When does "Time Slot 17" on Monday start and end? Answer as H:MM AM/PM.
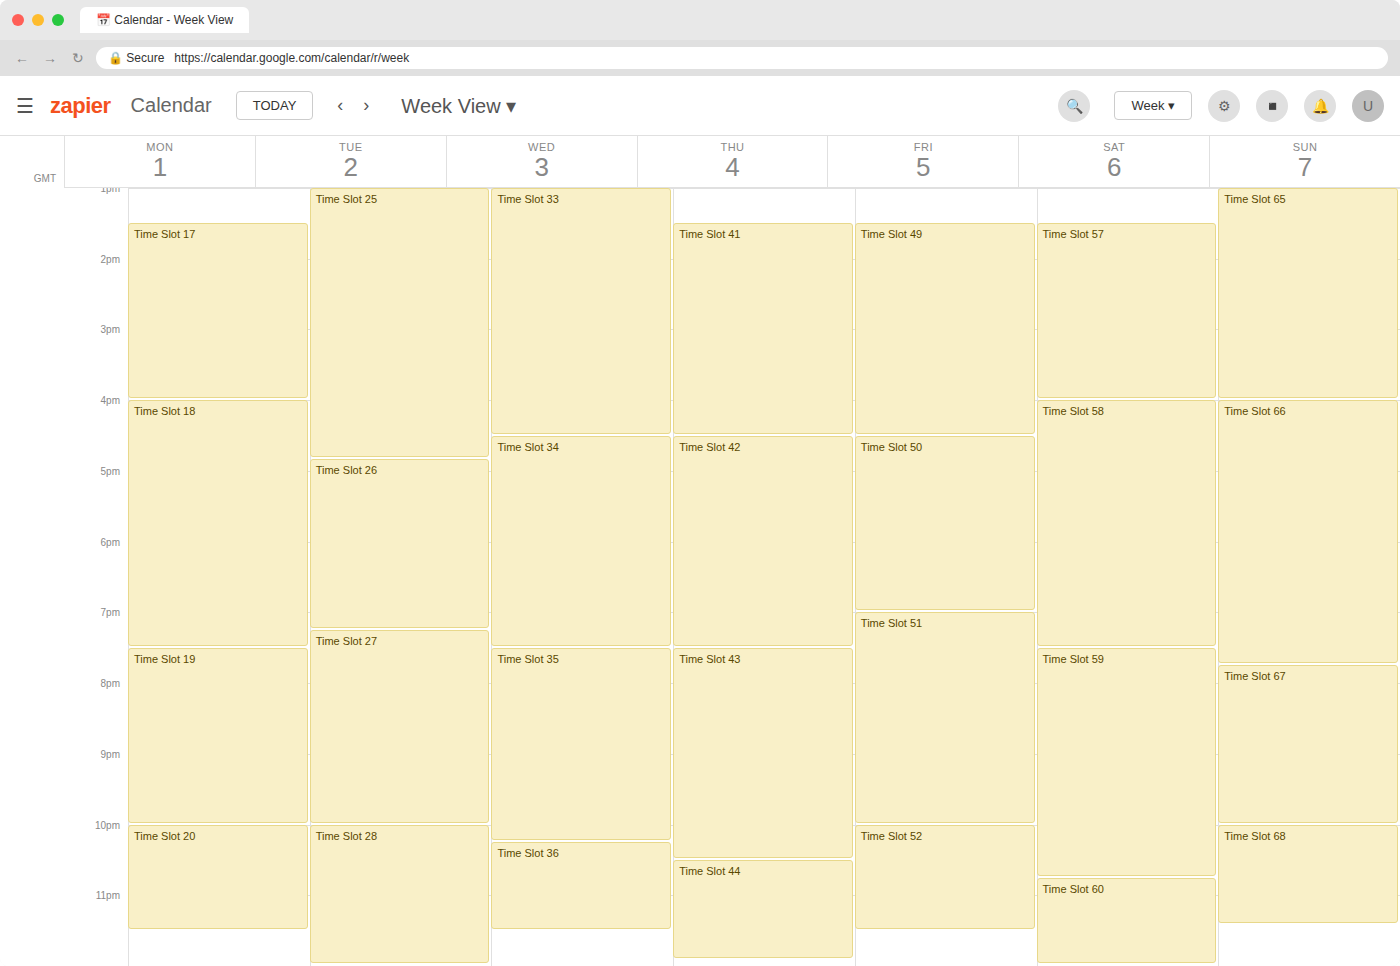
1:30 PM to 4:00 PM